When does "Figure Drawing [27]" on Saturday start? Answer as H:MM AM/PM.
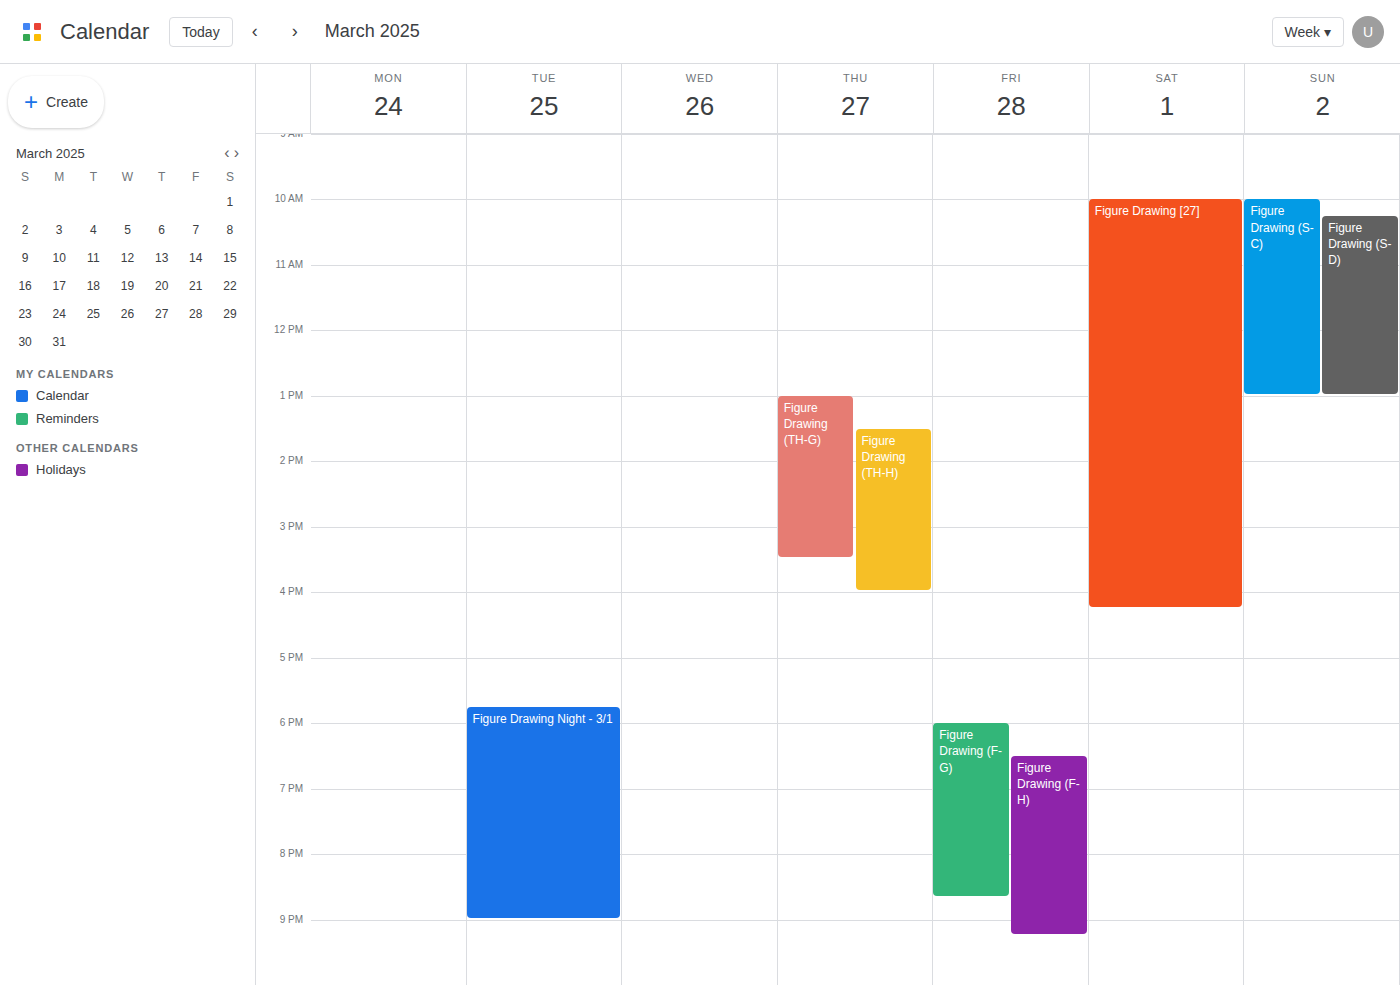
10:00 AM